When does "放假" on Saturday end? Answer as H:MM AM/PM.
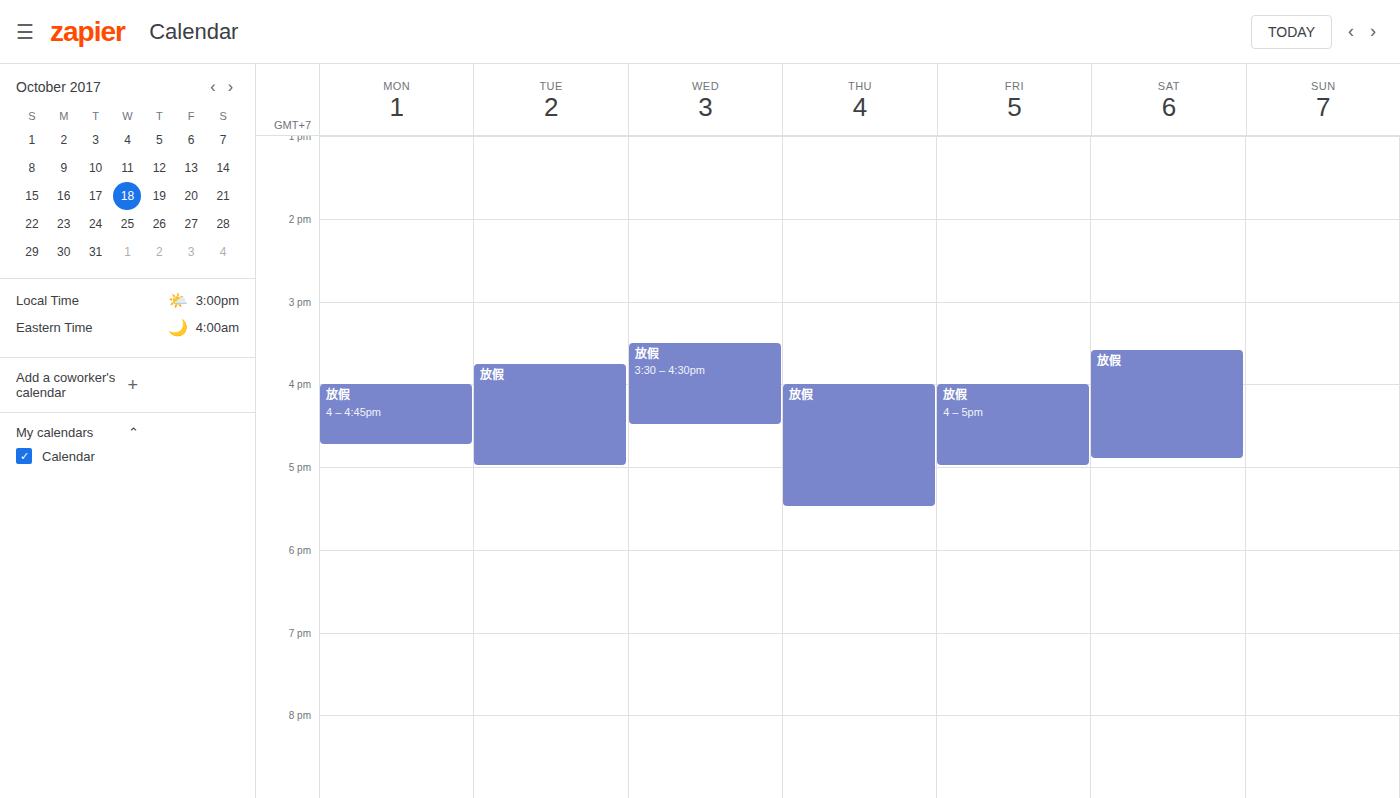
4:55 PM